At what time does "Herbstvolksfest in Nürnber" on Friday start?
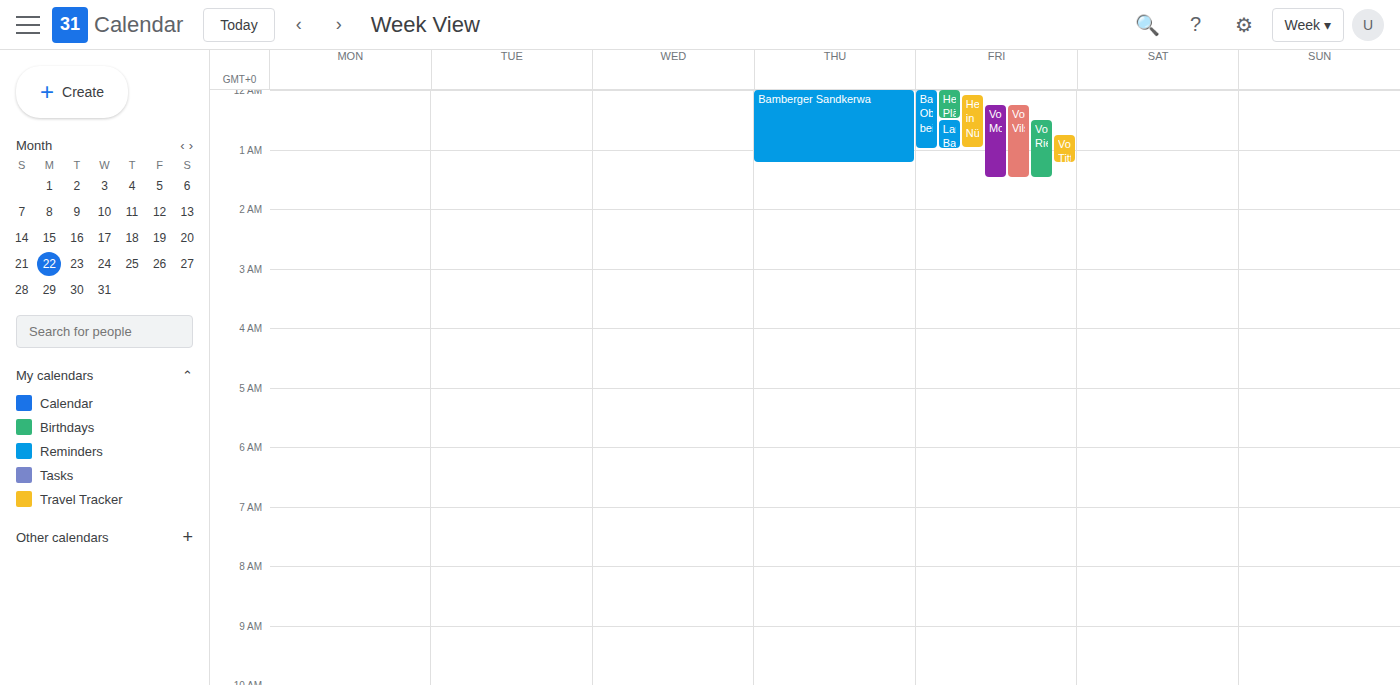
12:05 AM